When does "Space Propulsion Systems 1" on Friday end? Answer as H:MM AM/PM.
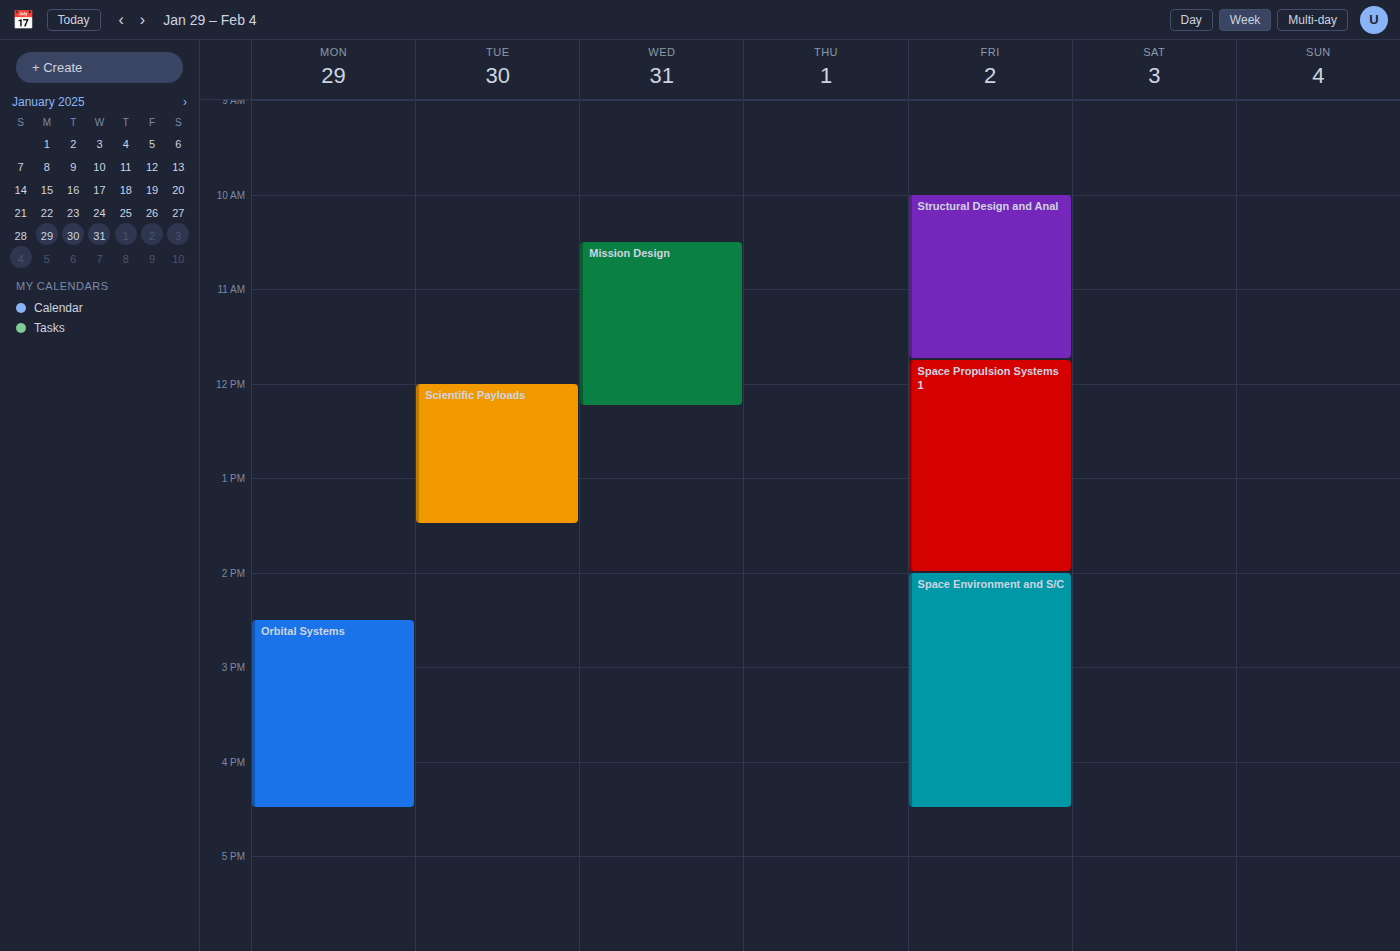
2:00 PM